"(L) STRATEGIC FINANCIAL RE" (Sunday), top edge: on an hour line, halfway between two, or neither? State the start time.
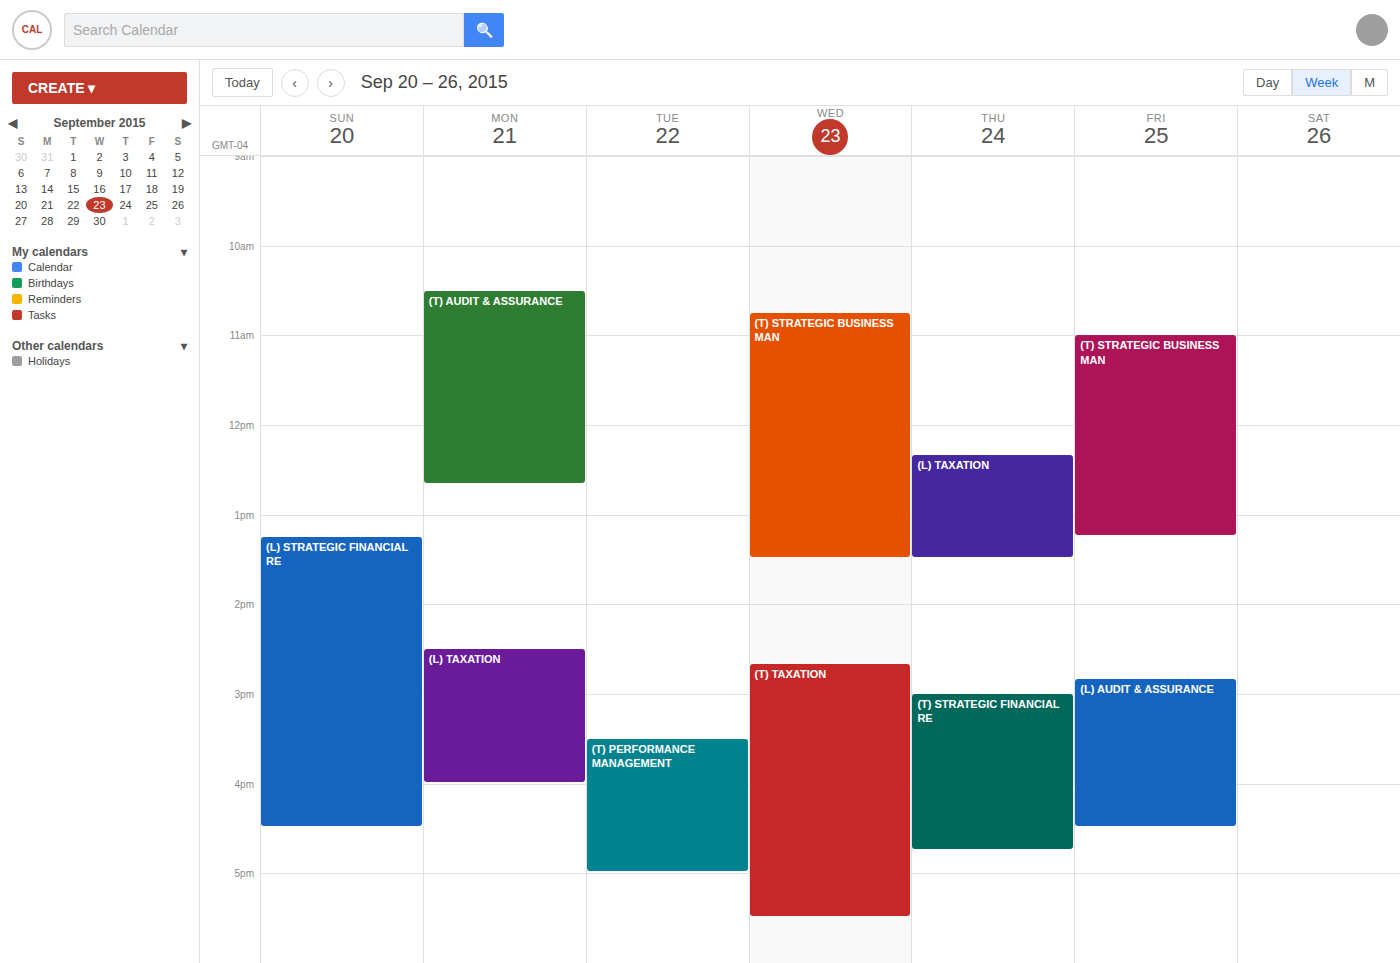
1:15 PM -- neither: a quarter of the way from the 1 PM line to the 2 PM line.